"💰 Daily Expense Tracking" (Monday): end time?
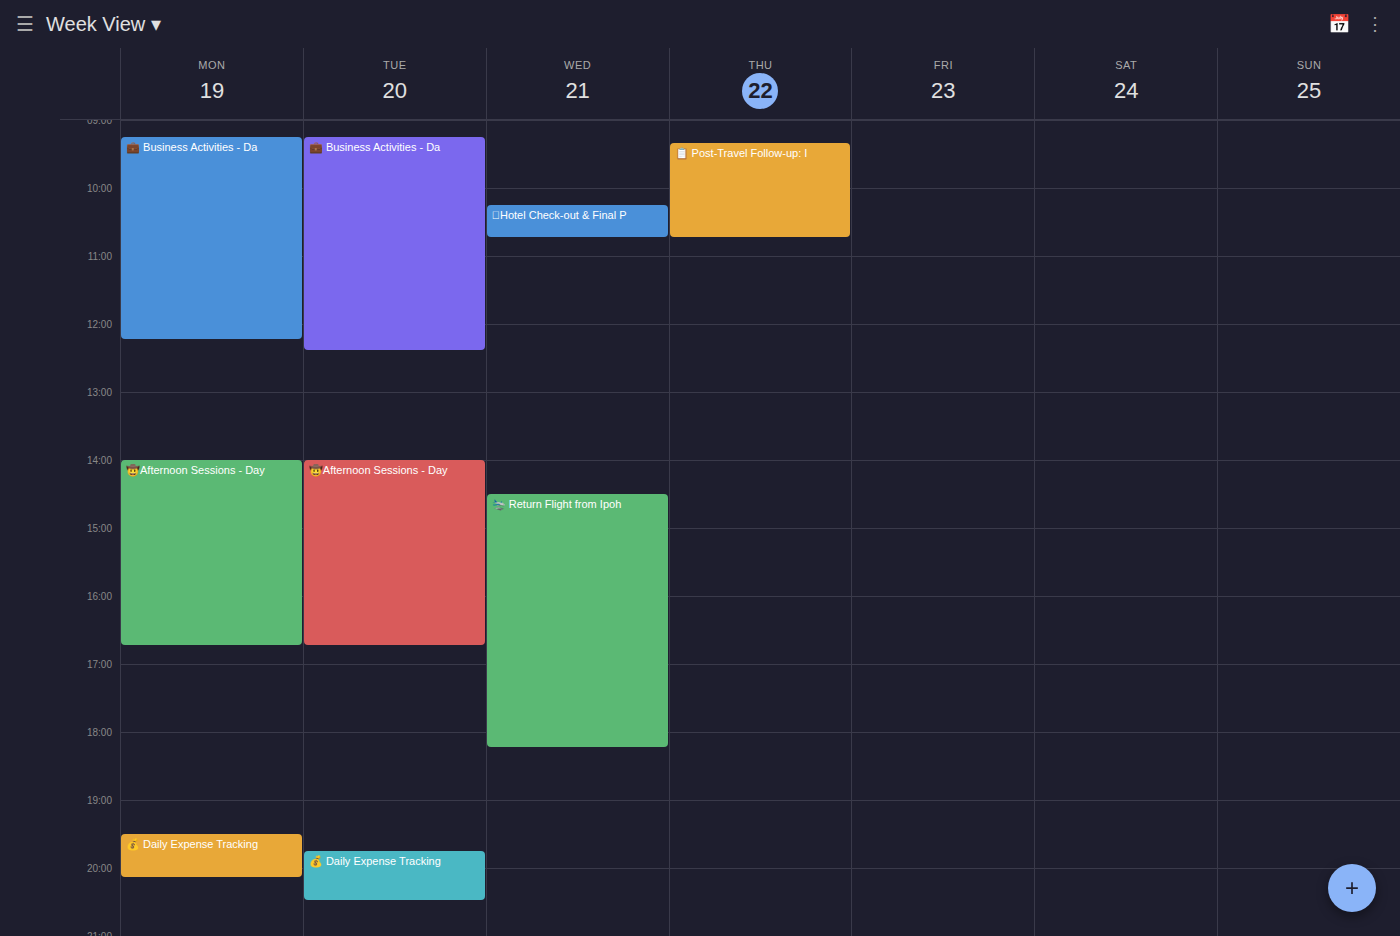
8:10 PM